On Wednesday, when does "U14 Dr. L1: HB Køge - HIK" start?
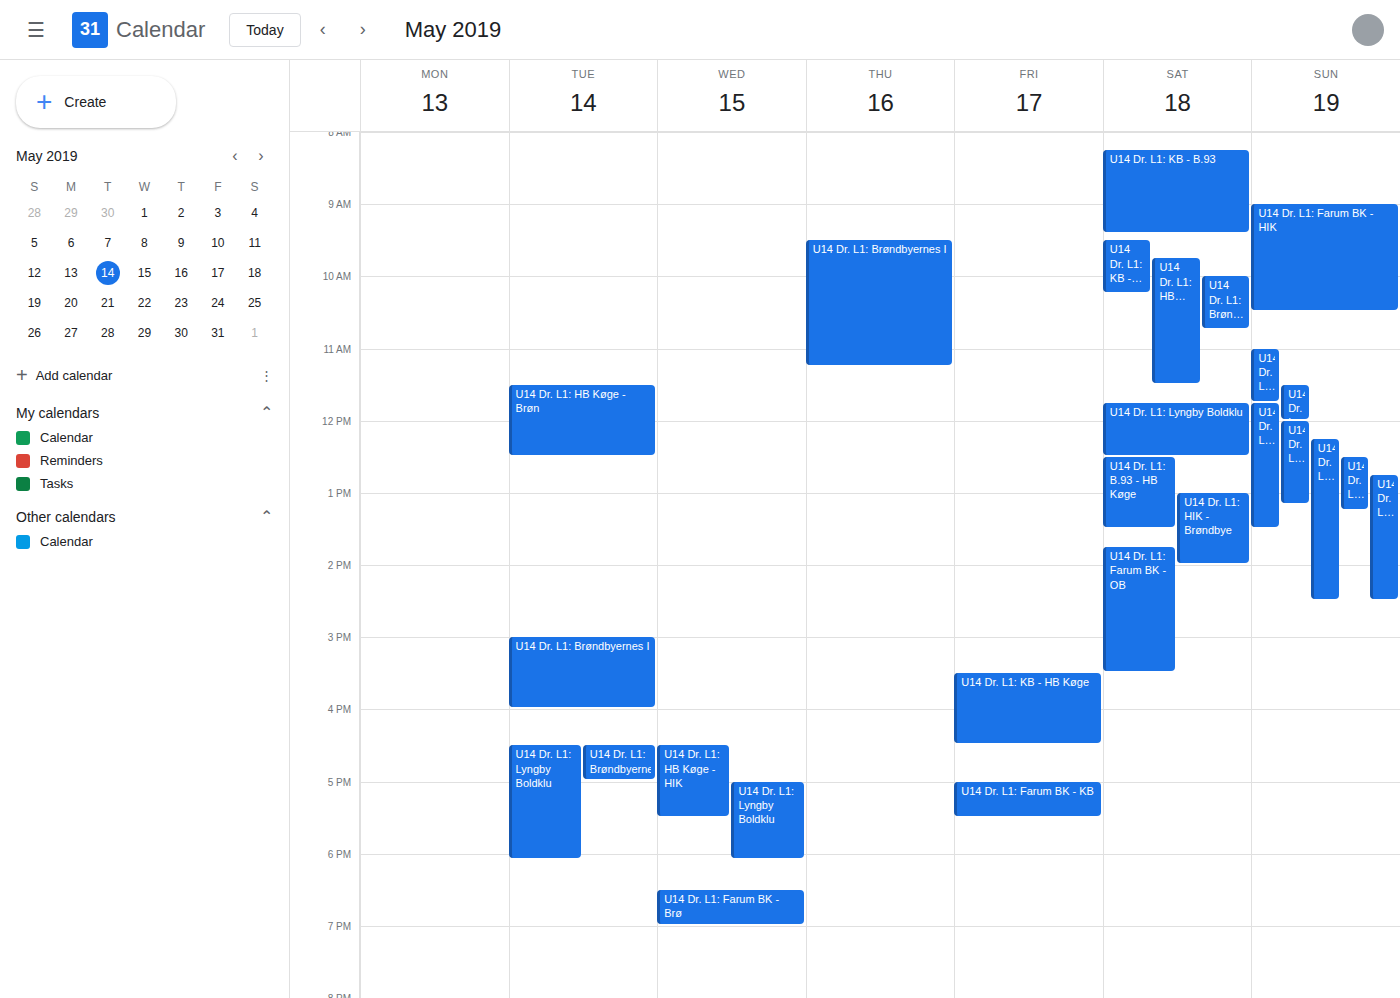
4:30 PM